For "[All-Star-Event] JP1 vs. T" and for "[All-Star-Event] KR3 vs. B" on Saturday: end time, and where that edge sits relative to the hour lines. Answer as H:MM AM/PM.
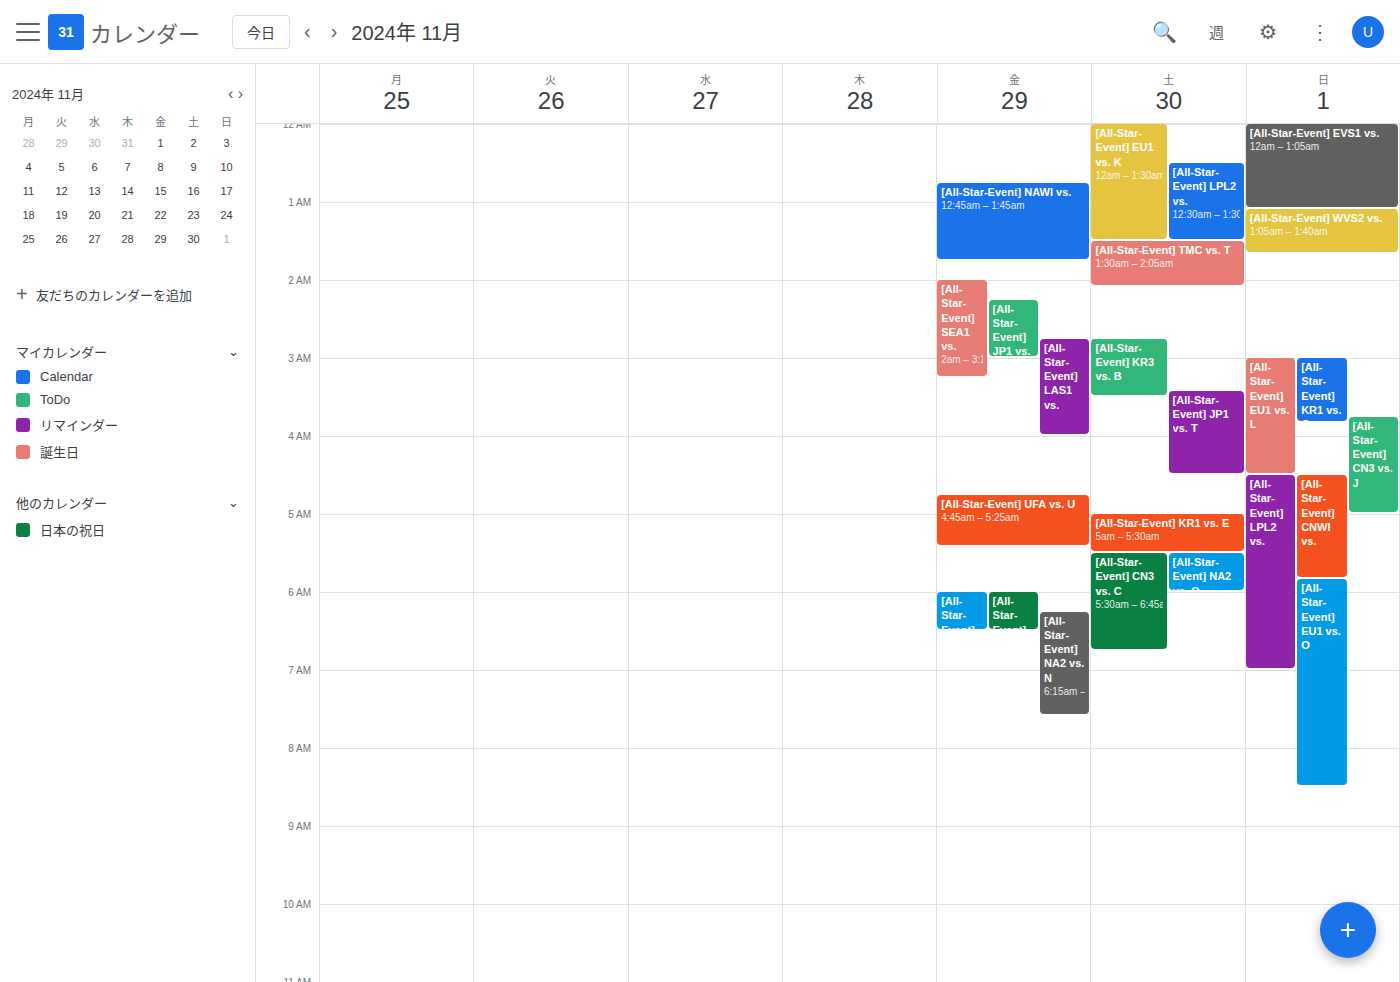
"[All-Star-Event] JP1 vs. T": 4:30 AM, halfway between the 4 AM and 5 AM lines. "[All-Star-Event] KR3 vs. B": 3:30 AM, halfway between the 3 AM and 4 AM lines.